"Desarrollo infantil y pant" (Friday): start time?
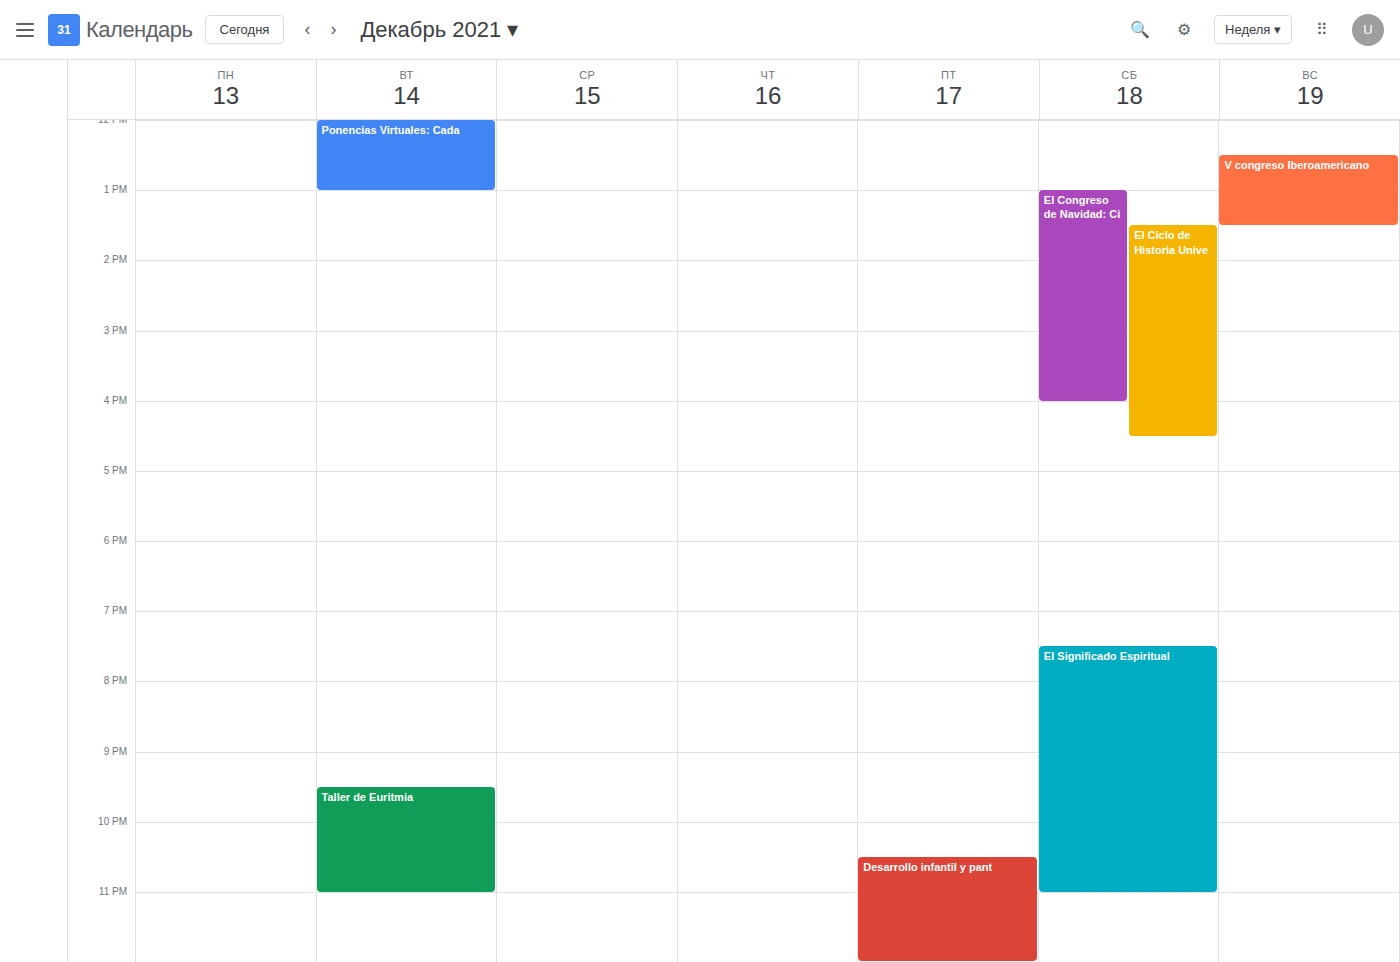
10:30 PM